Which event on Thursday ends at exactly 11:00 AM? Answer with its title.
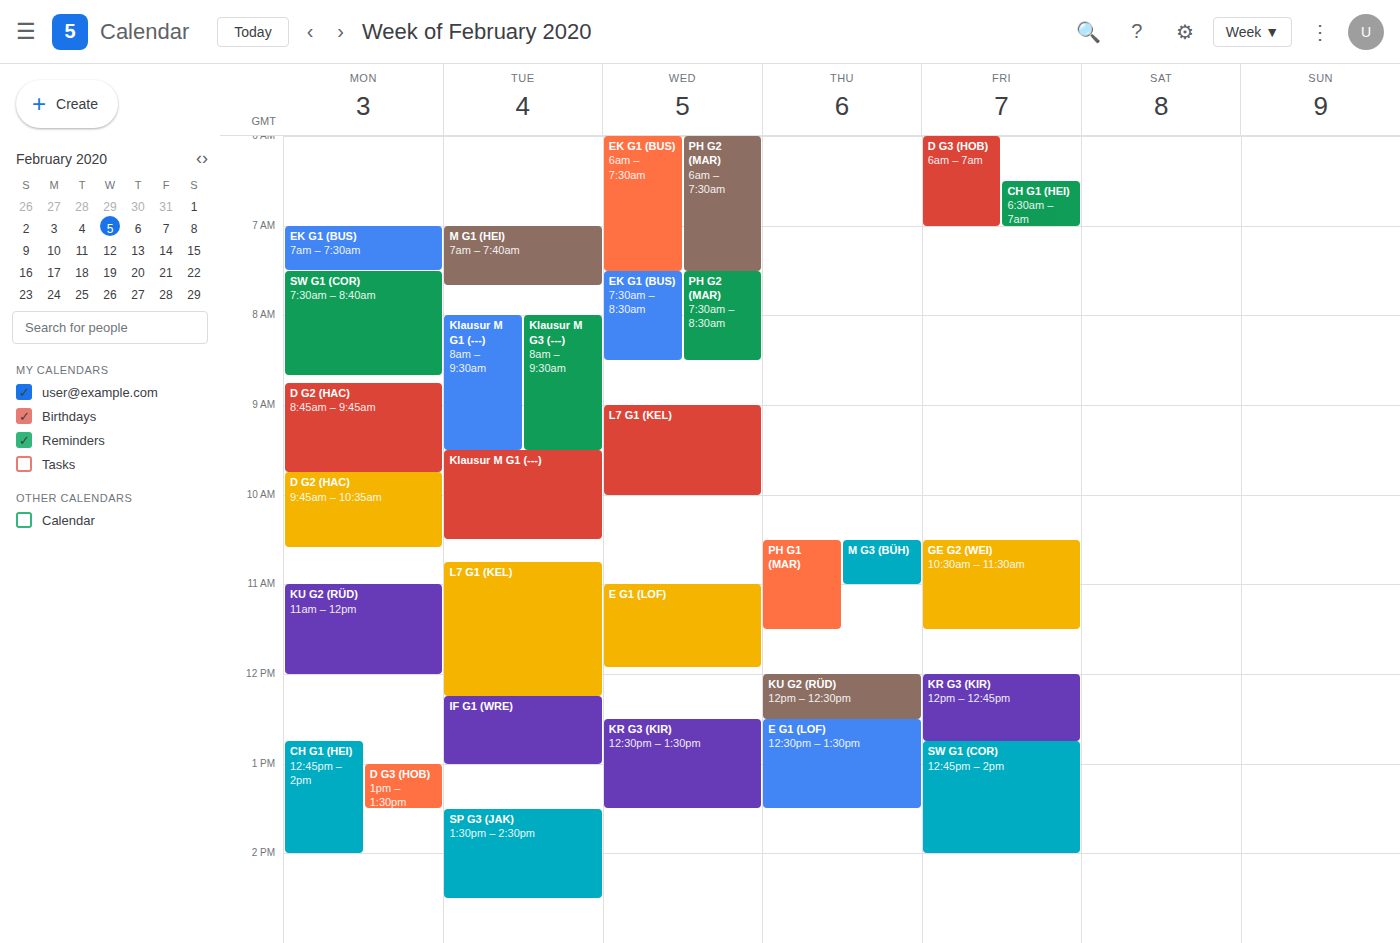
"M G3 (BÜH)"